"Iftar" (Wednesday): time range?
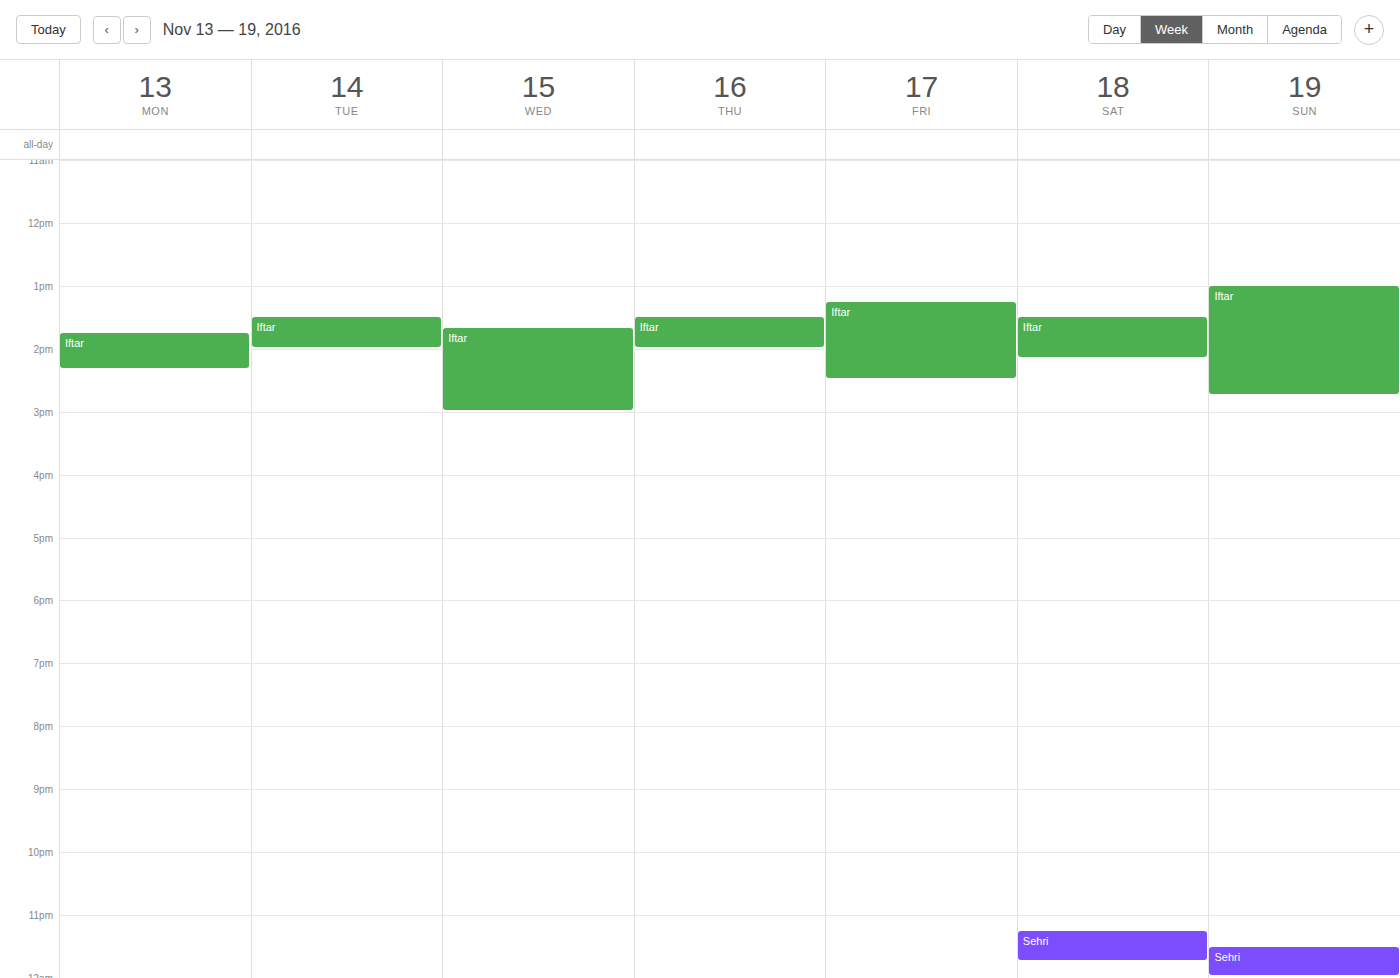
1:40 PM to 3:00 PM